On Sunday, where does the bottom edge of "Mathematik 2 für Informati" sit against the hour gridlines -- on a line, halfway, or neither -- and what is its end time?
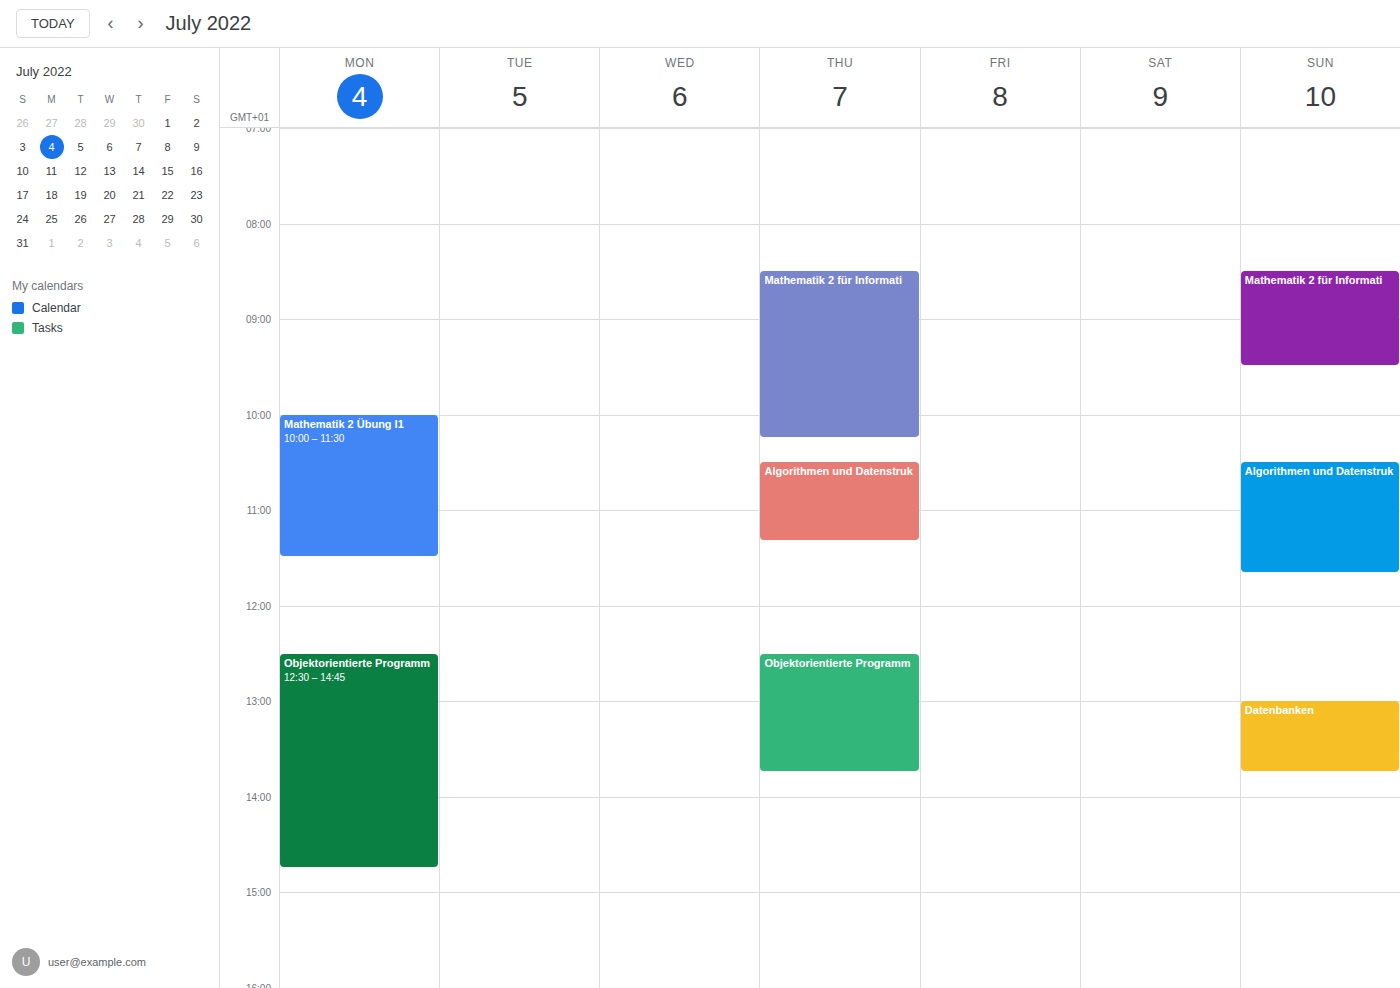
09:30 -- halfway between the 09:00 and 10:00 lines.